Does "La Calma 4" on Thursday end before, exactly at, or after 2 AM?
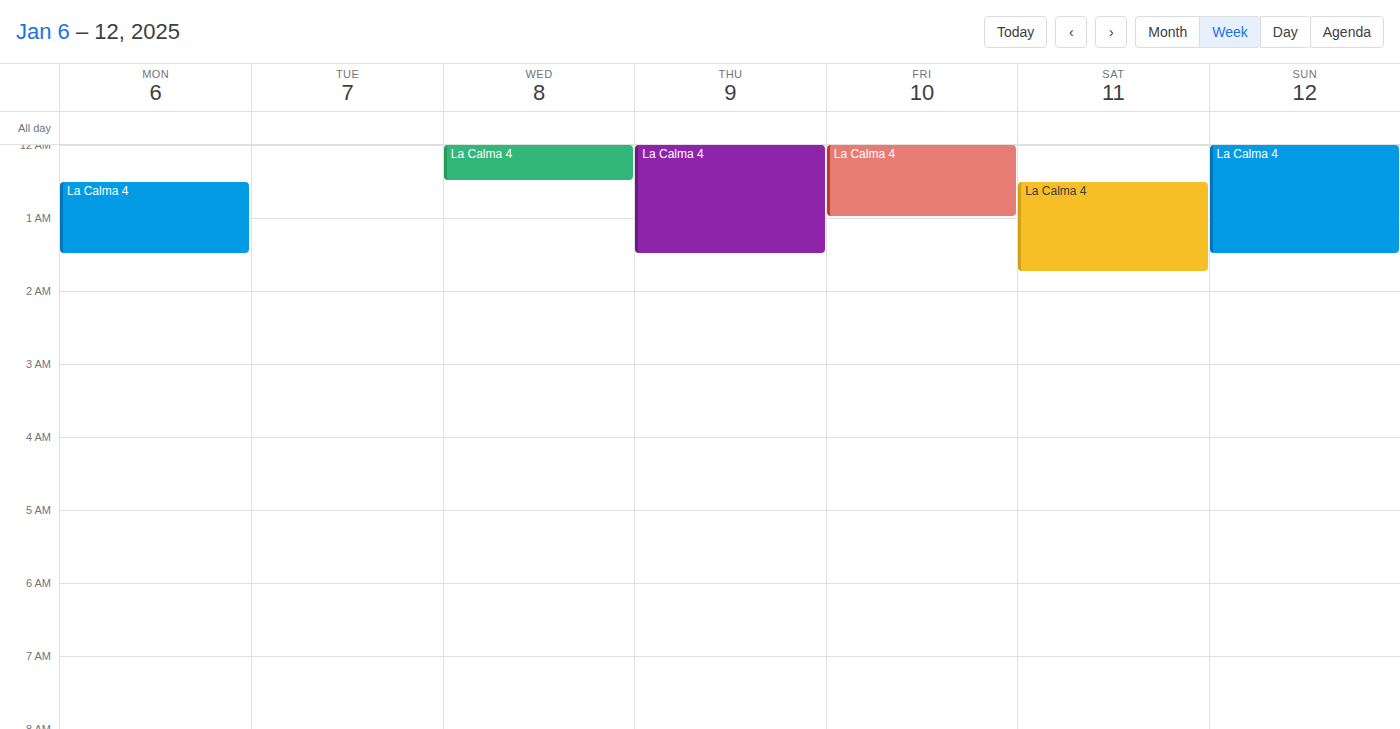
1:30 AM -- before 2 AM, 30 minutes above the 2 AM line.